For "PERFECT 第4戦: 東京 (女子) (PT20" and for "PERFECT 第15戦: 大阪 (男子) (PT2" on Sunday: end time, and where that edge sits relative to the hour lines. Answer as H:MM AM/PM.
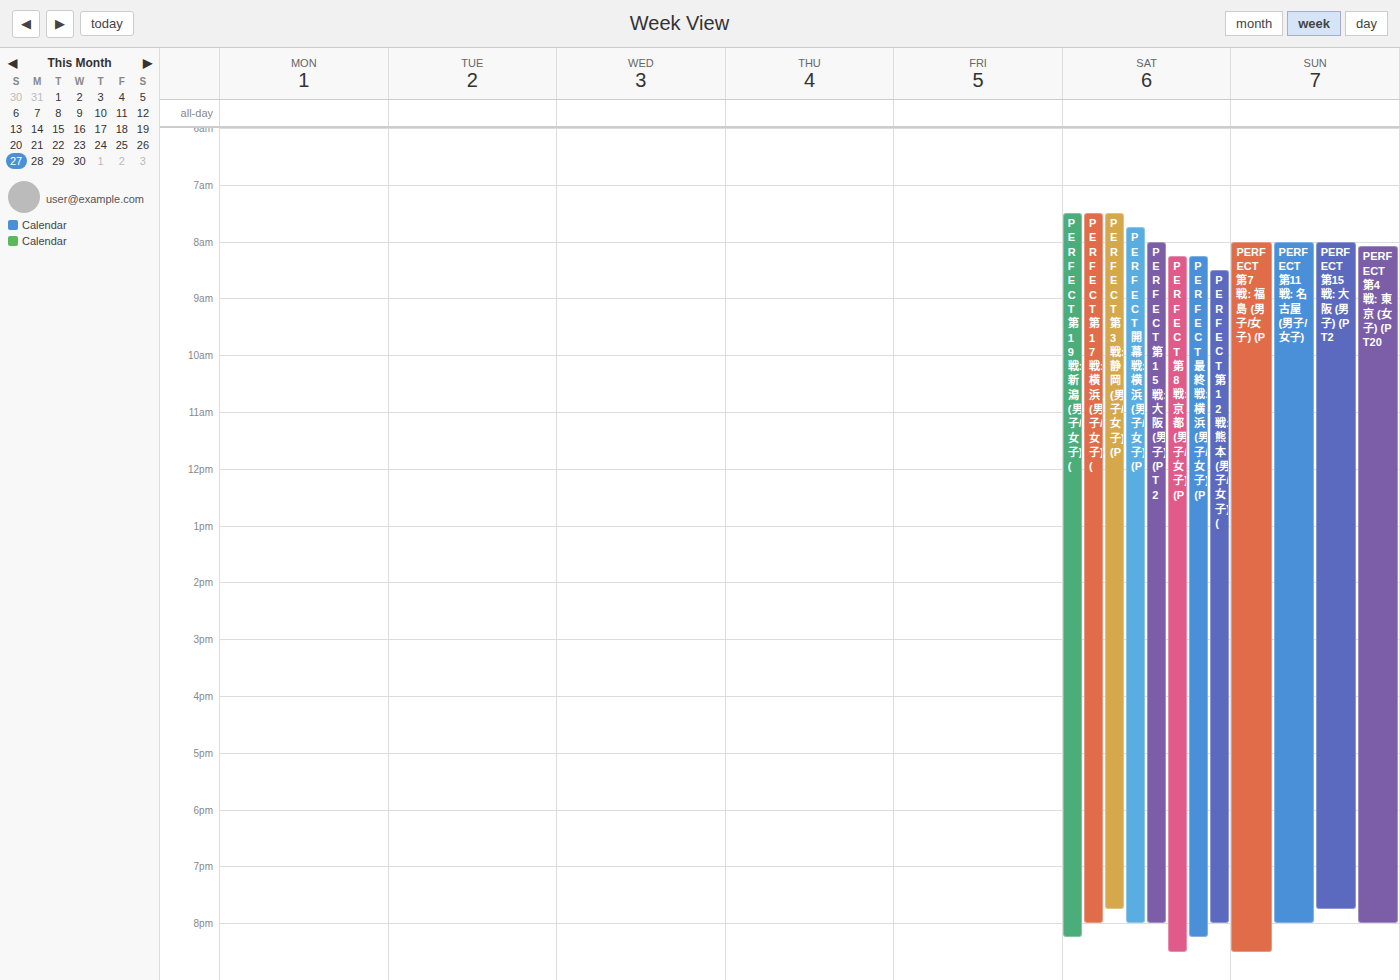
"PERFECT 第4戦: 東京 (女子) (PT20": 8:00 PM, exactly on the 8 PM line. "PERFECT 第15戦: 大阪 (男子) (PT2": 7:45 PM, neither: three quarters of the way from the 7 PM line to the 8 PM line.